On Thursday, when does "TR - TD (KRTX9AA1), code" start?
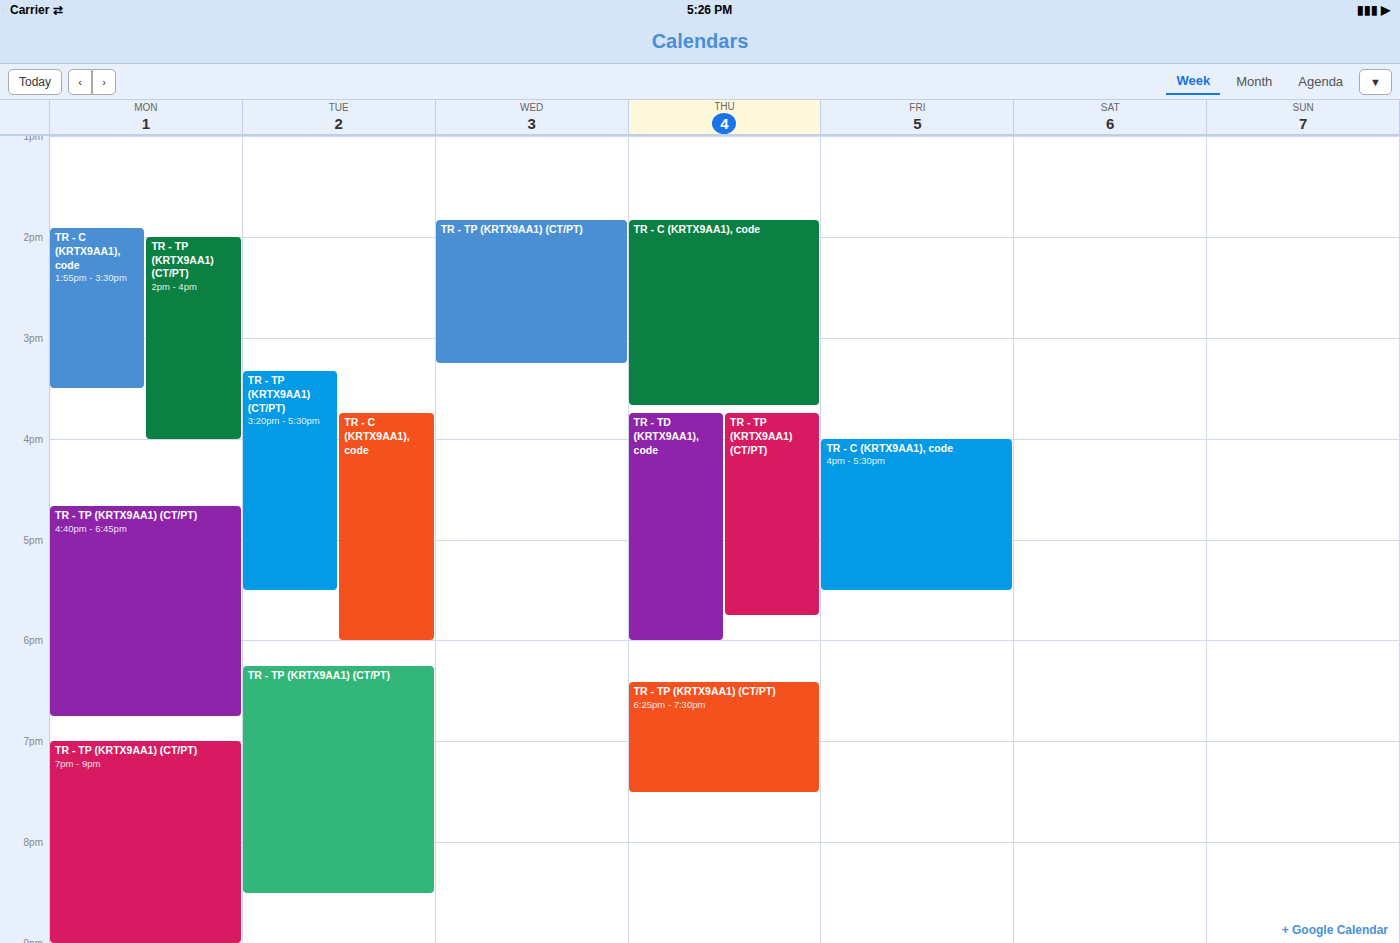
3:45 PM